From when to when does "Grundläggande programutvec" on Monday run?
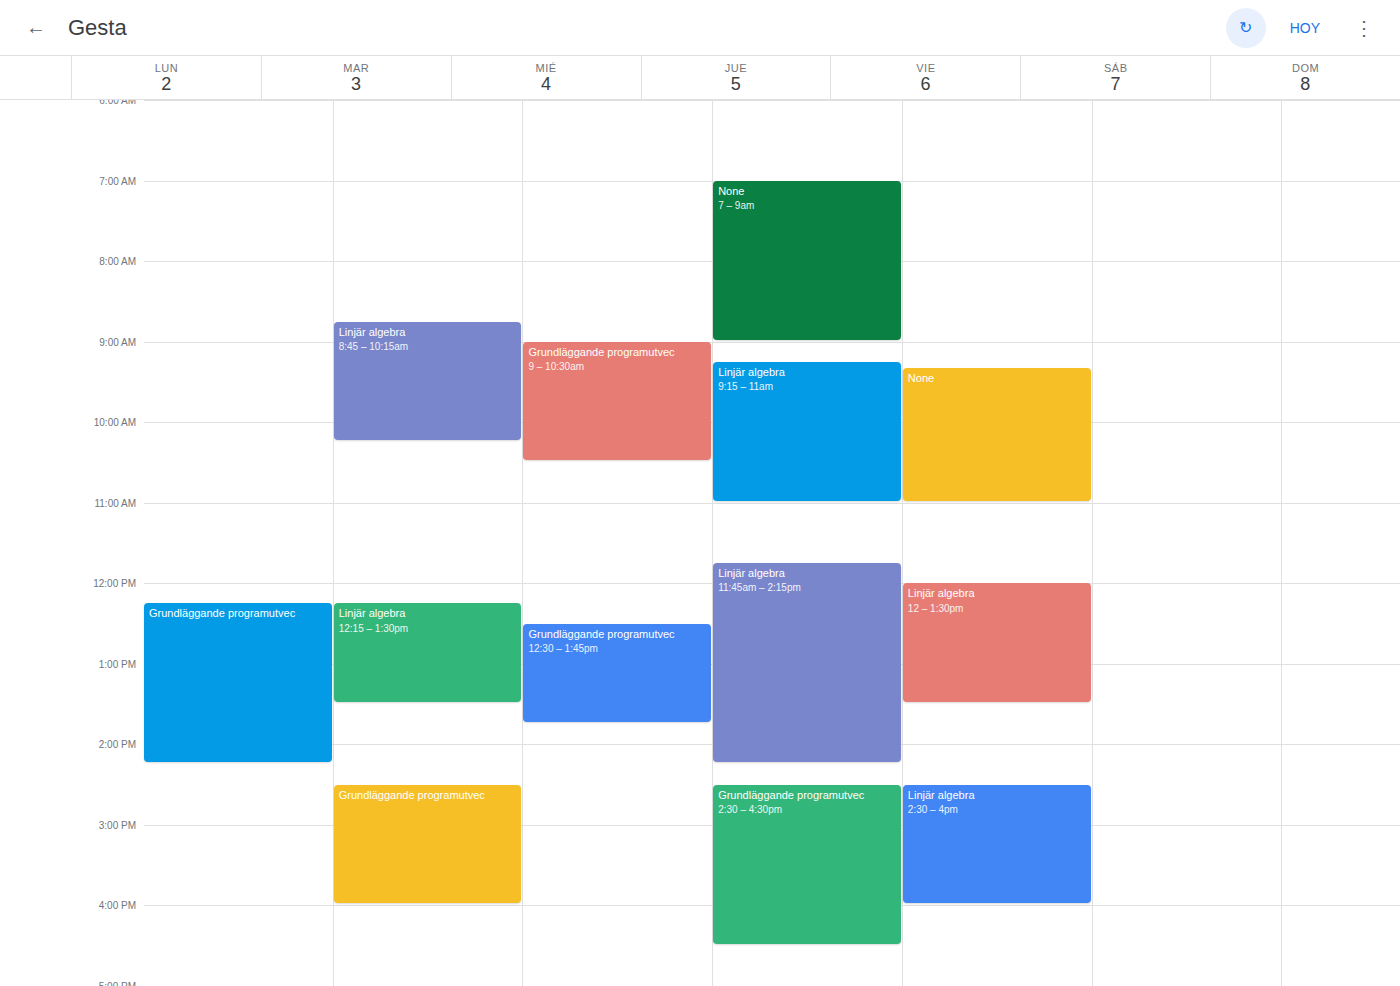
12:15 to 14:15